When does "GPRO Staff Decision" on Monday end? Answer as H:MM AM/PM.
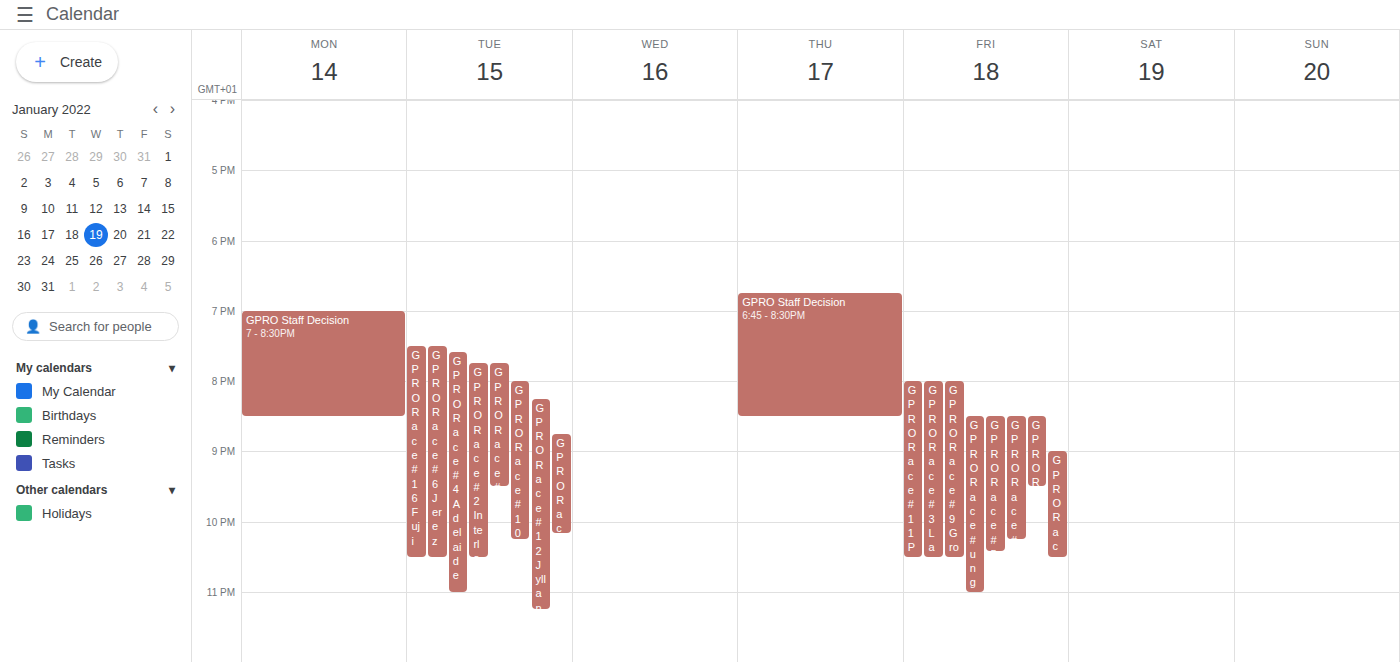
8:30 PM